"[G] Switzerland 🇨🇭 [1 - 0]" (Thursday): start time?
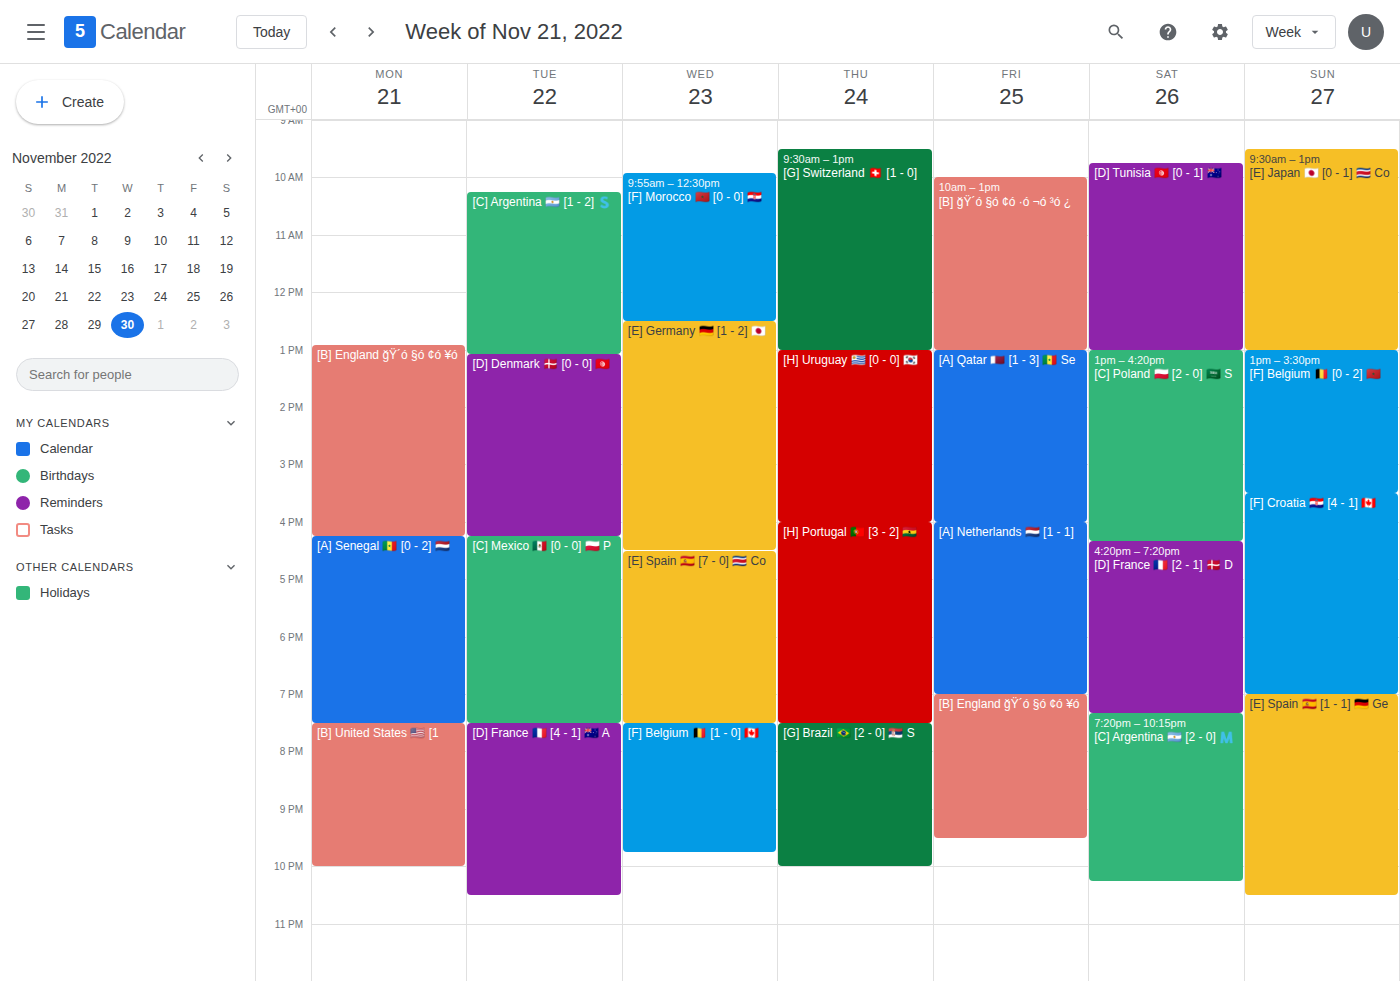
09:30